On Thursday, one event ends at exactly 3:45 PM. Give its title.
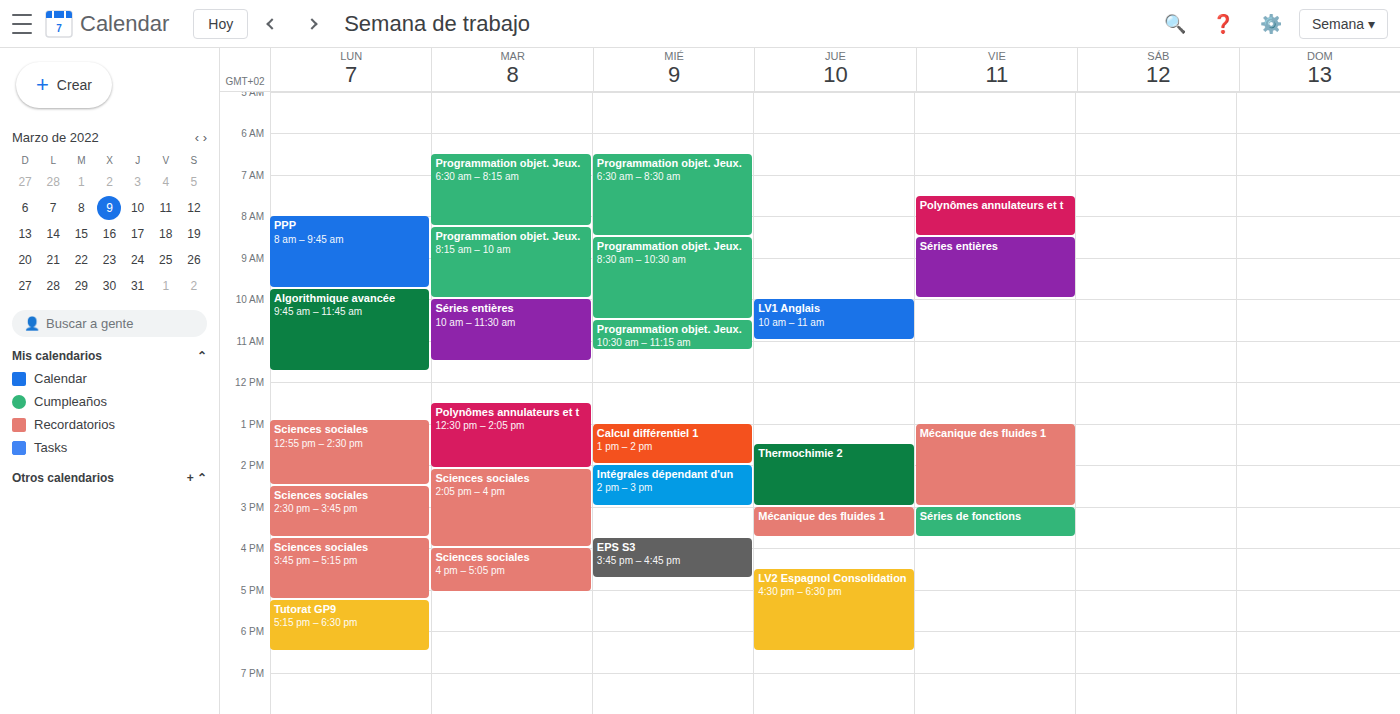
"Mécanique des fluides 1"